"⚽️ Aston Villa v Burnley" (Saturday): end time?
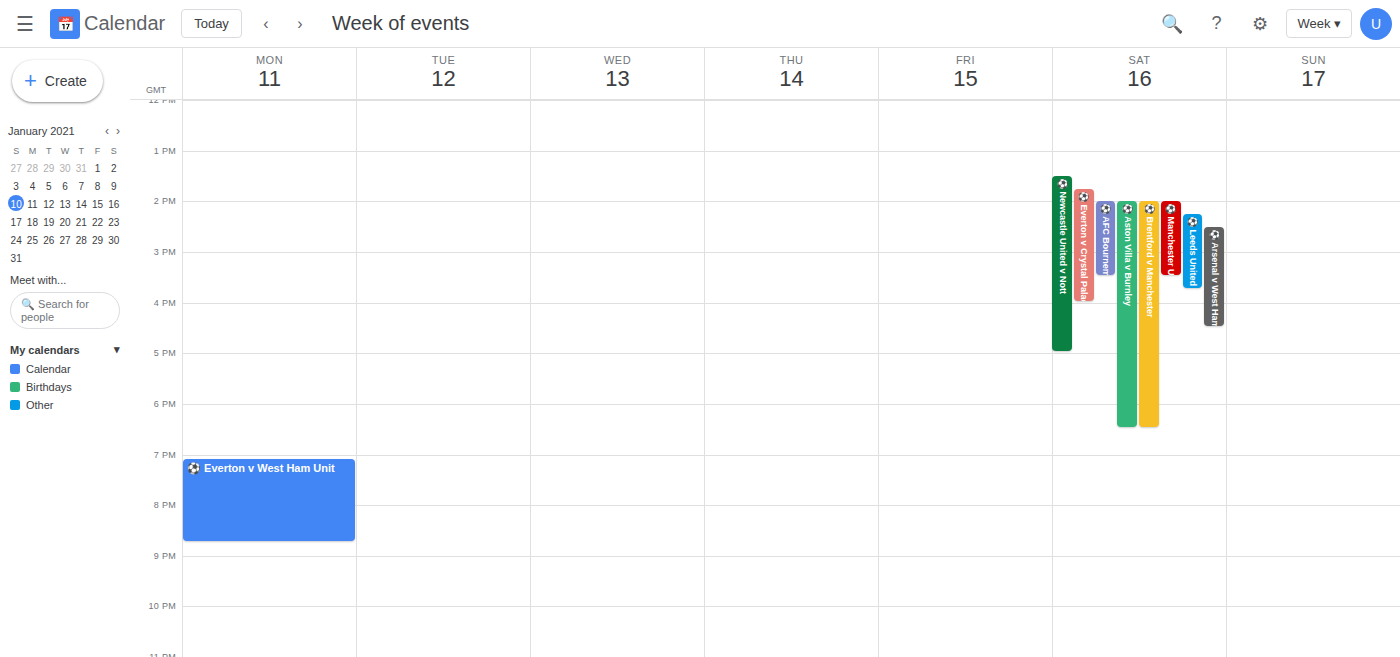
6:30 PM